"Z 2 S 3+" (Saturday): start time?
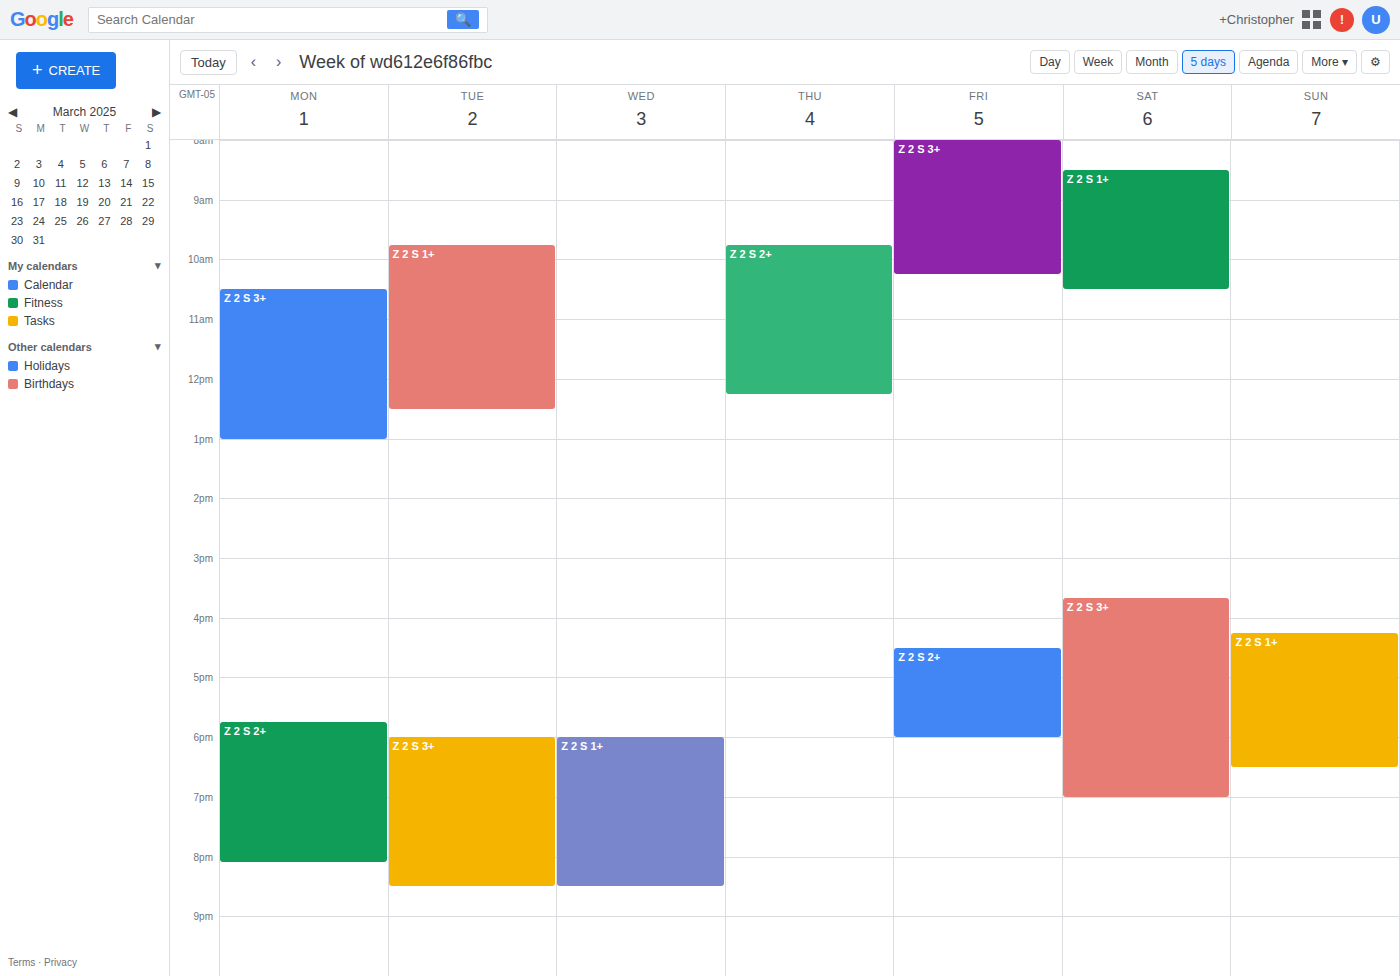
3:40 PM